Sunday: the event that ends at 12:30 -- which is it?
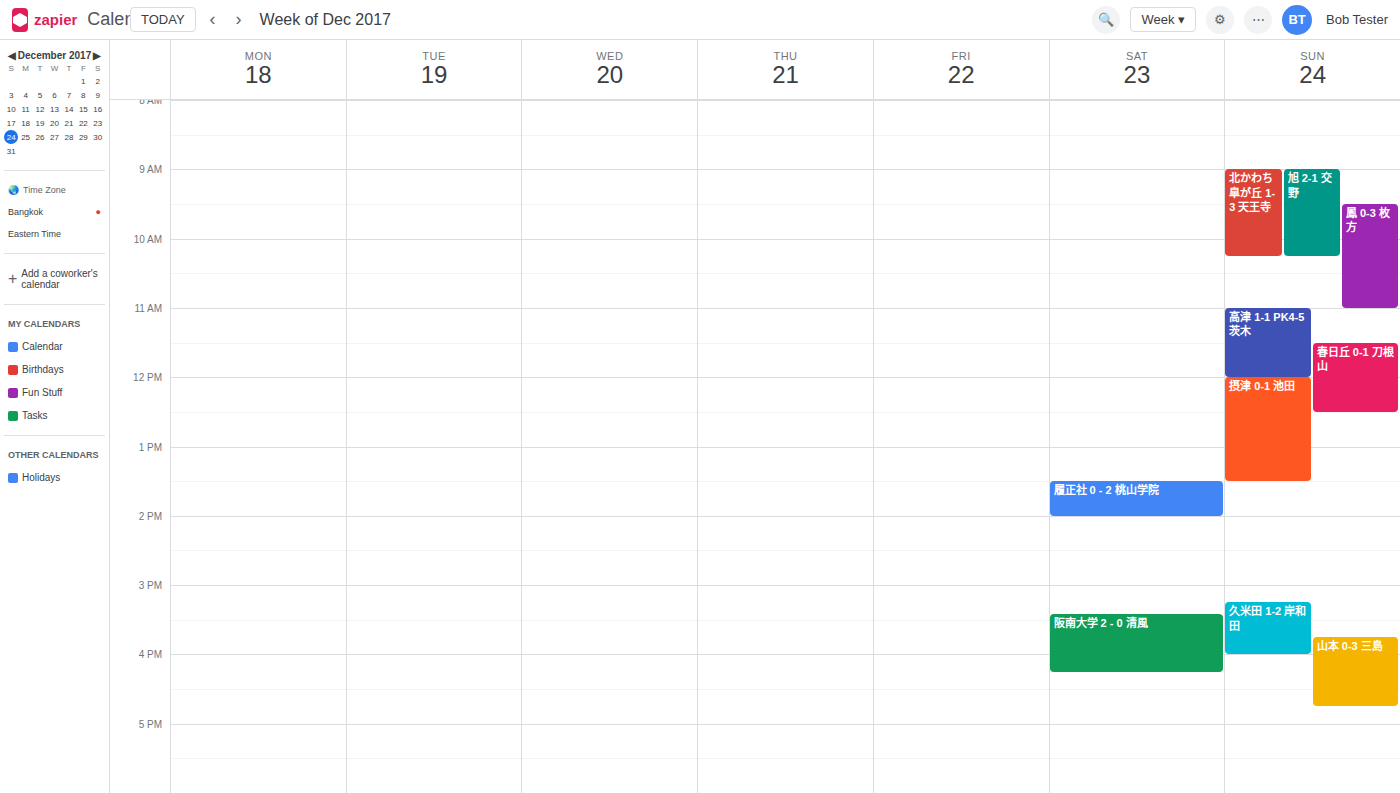
"春日丘 0-1 刀根山"